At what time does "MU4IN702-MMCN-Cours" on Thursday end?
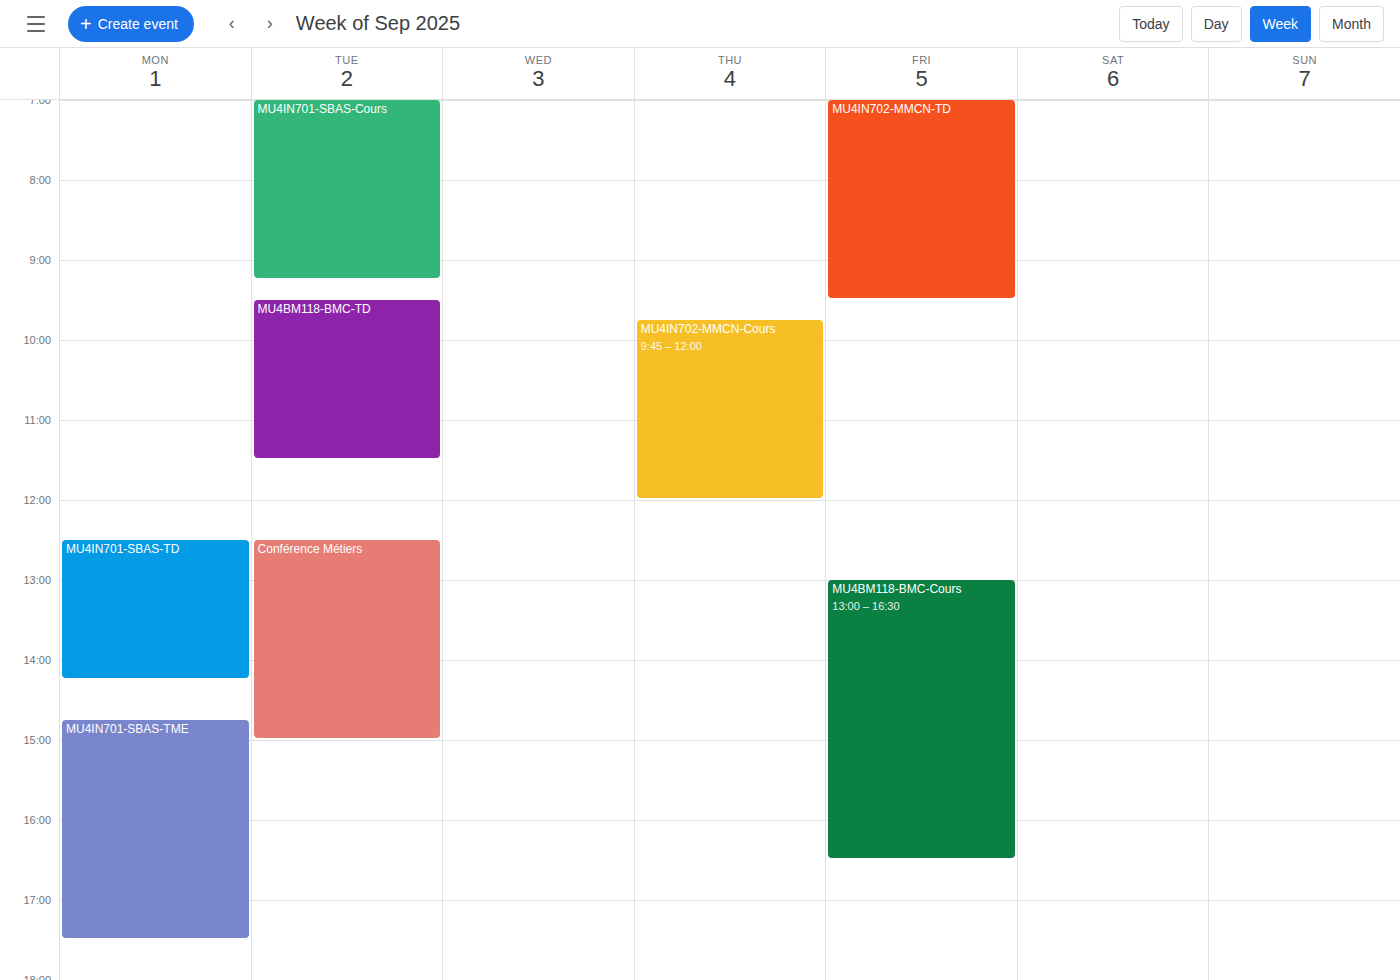
12:00